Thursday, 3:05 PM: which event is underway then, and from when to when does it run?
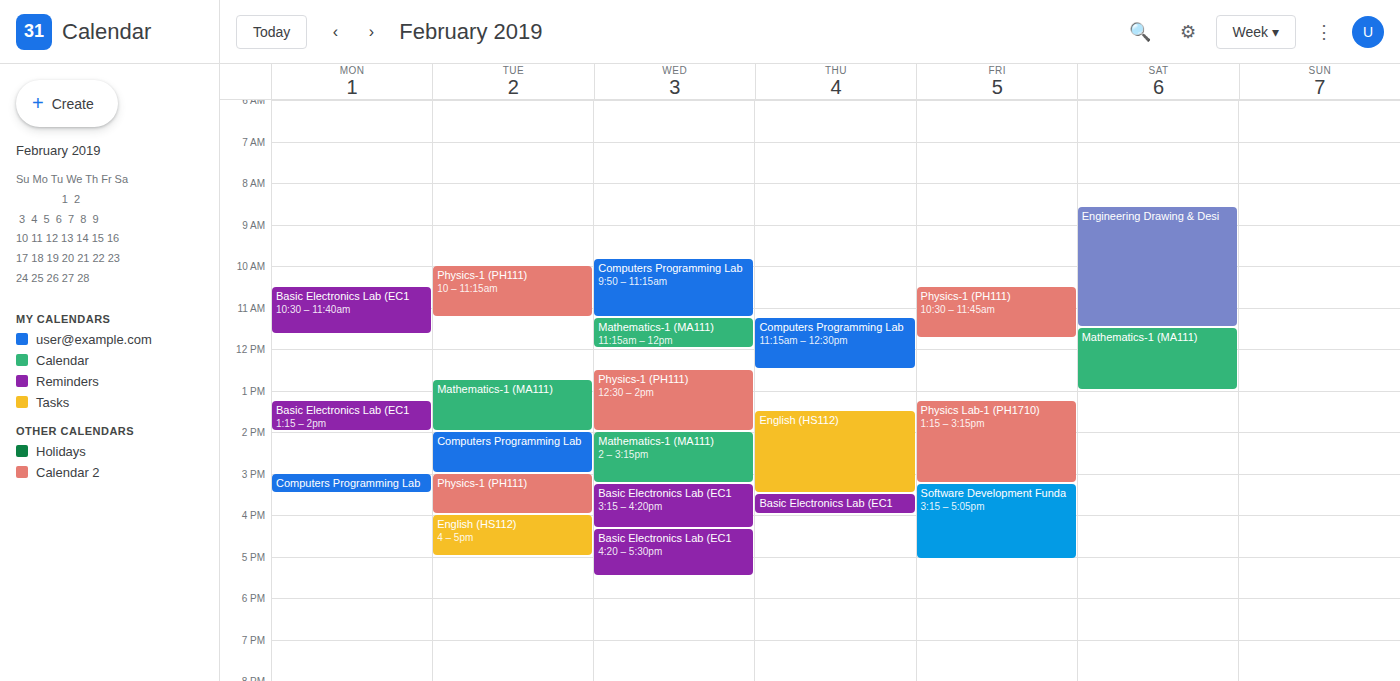
"English (HS112)", 1:30 PM to 3:30 PM